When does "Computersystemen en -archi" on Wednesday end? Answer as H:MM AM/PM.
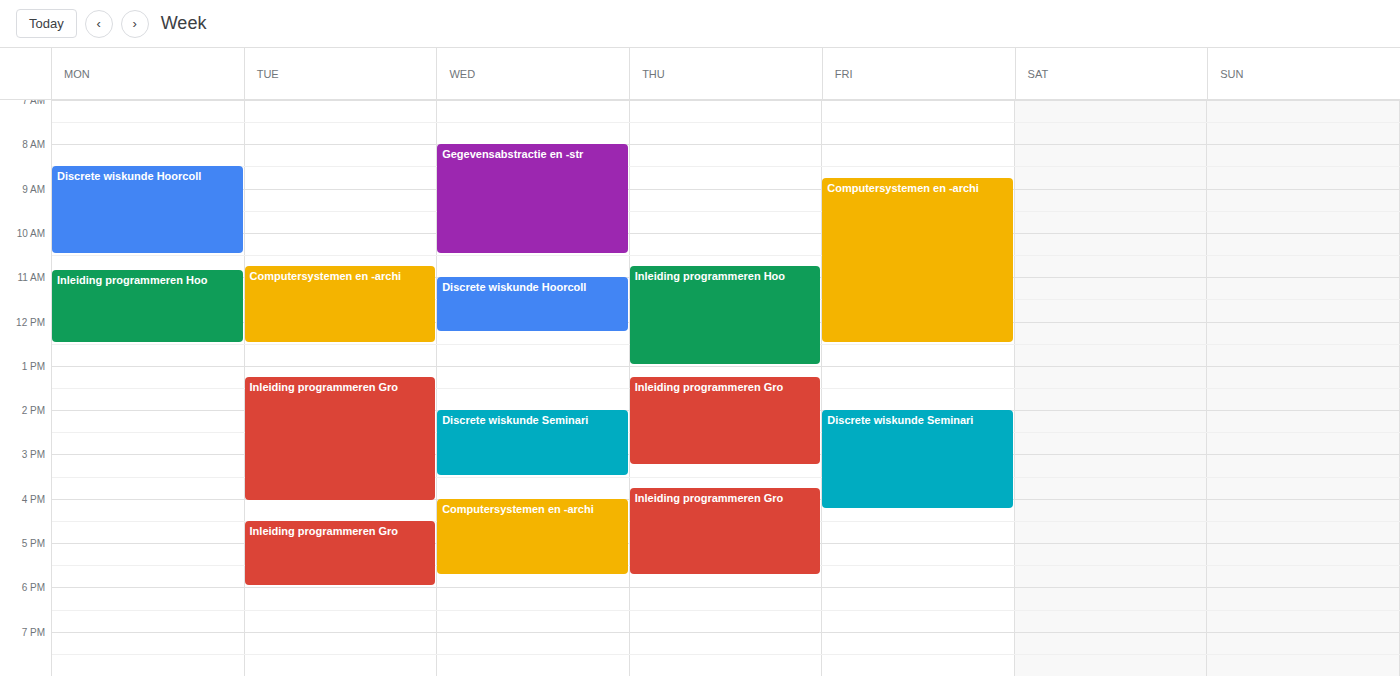
5:45 PM